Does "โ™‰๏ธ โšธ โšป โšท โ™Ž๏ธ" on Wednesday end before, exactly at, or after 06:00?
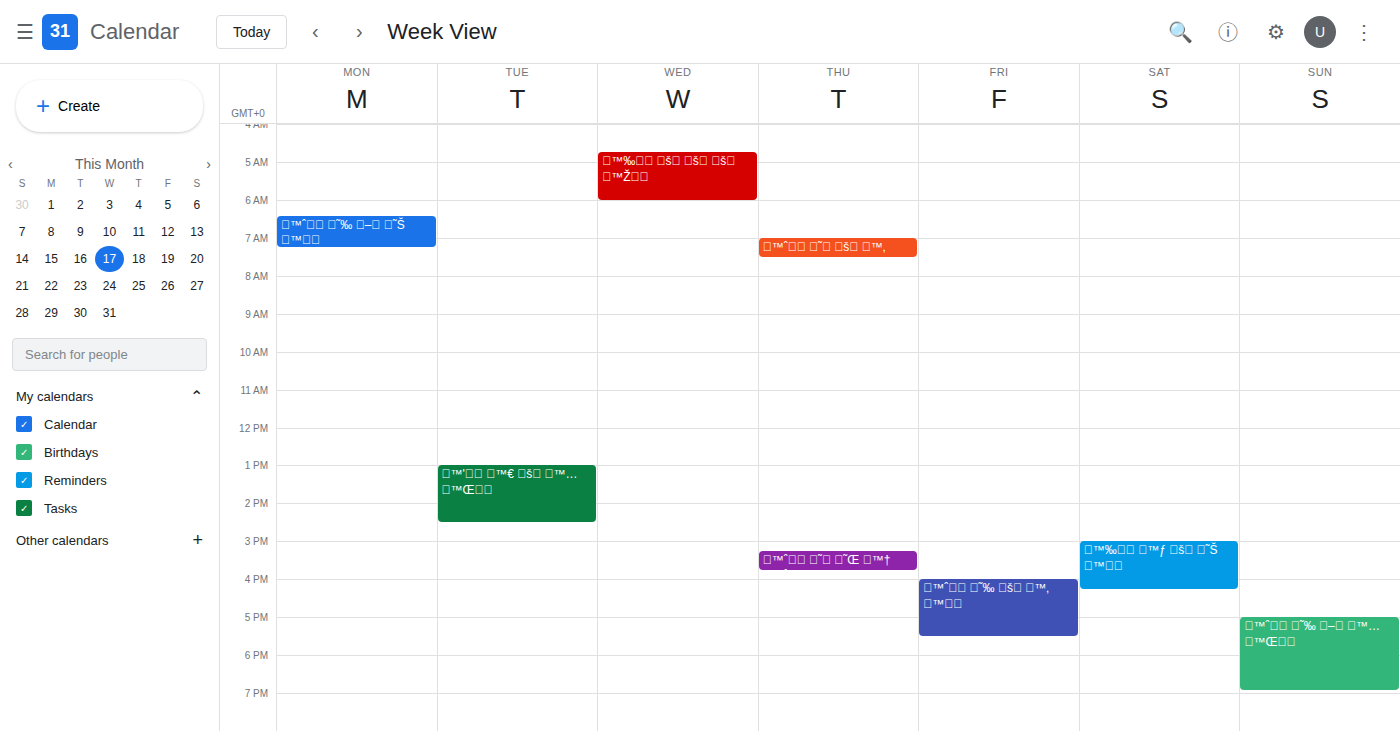
06:00 -- exactly at 06:00, on the 06:00 line.